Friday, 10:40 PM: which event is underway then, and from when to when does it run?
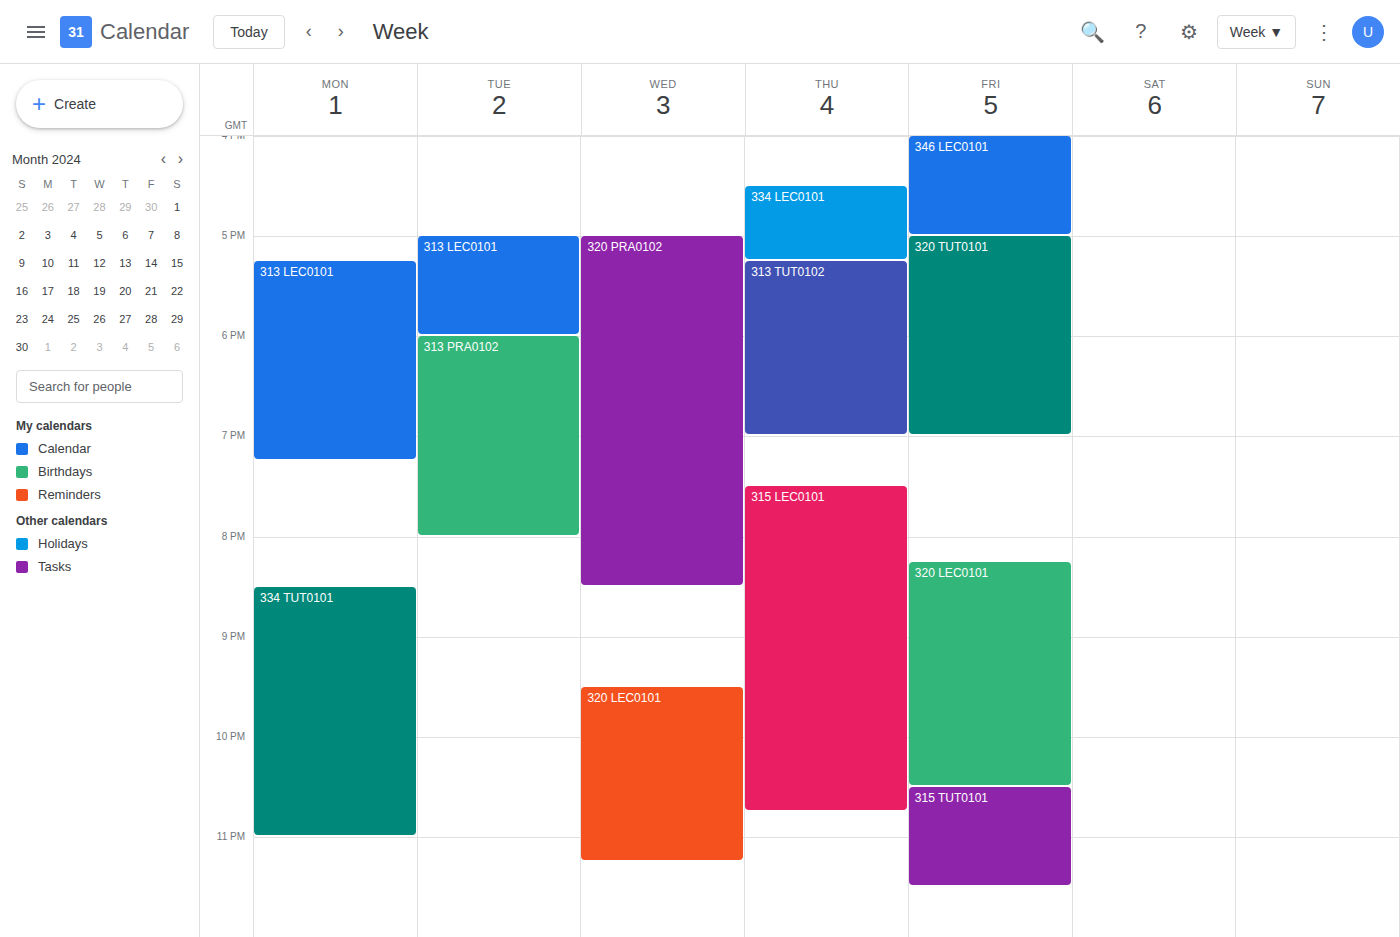
"315 TUT0101", 10:30 PM to 11:30 PM